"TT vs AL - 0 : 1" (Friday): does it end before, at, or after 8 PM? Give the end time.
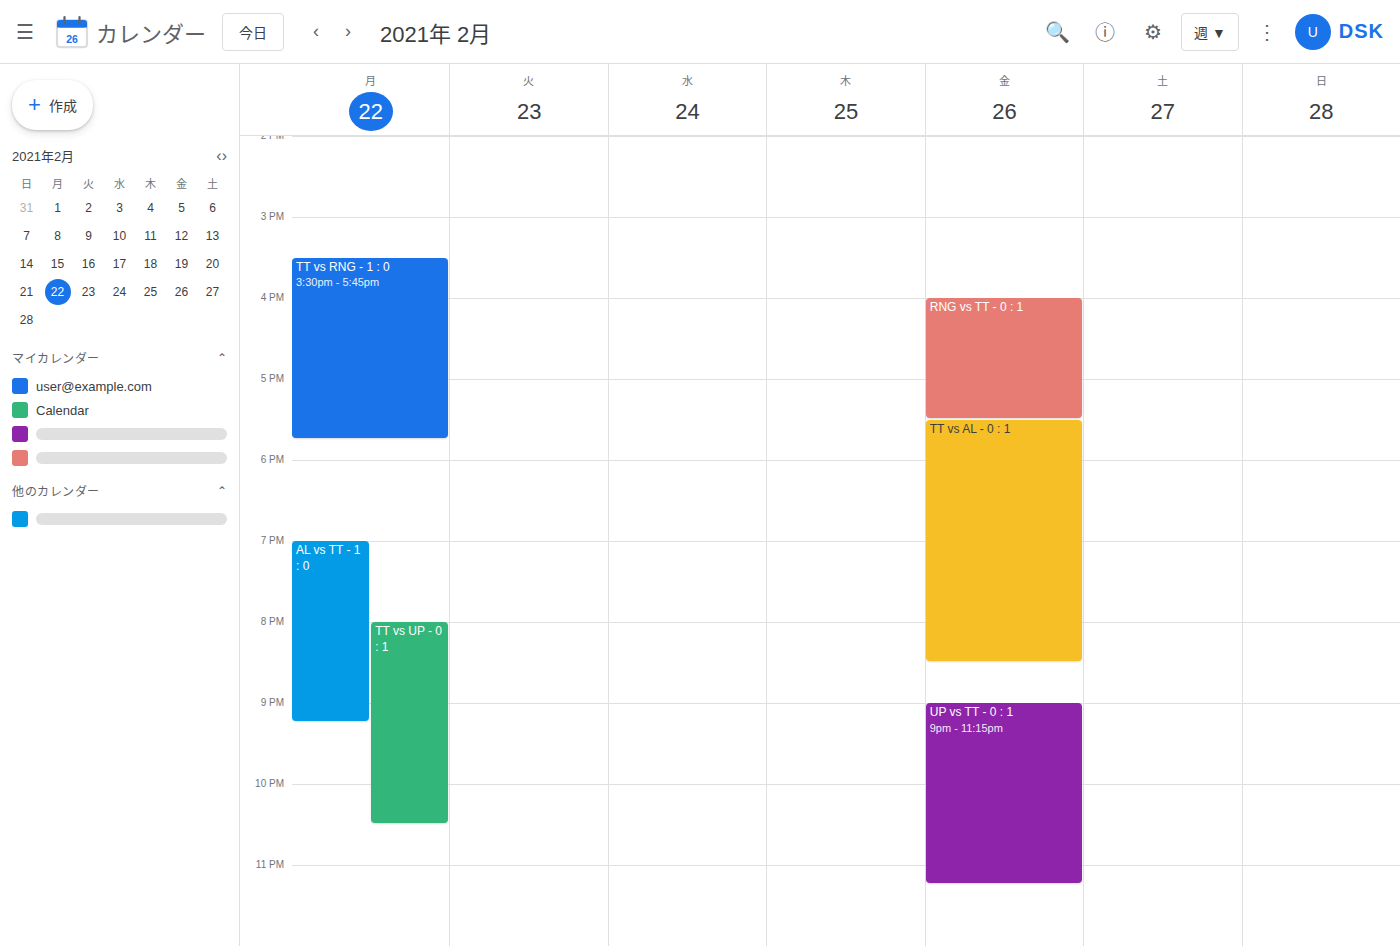
8:30 PM -- after 8 PM, 30 minutes below the 8 PM line.